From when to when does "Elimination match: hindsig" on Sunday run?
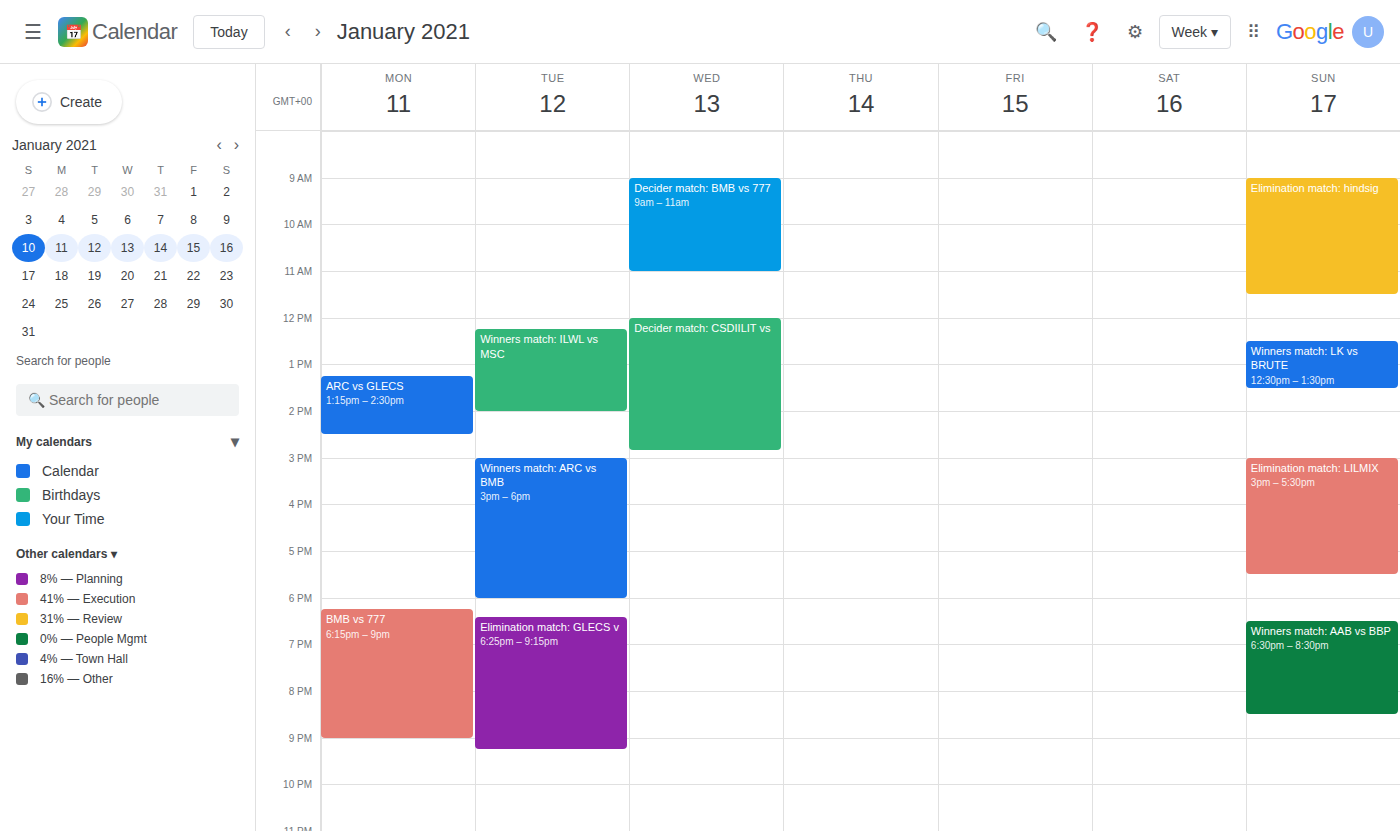
9:00 AM to 11:30 AM